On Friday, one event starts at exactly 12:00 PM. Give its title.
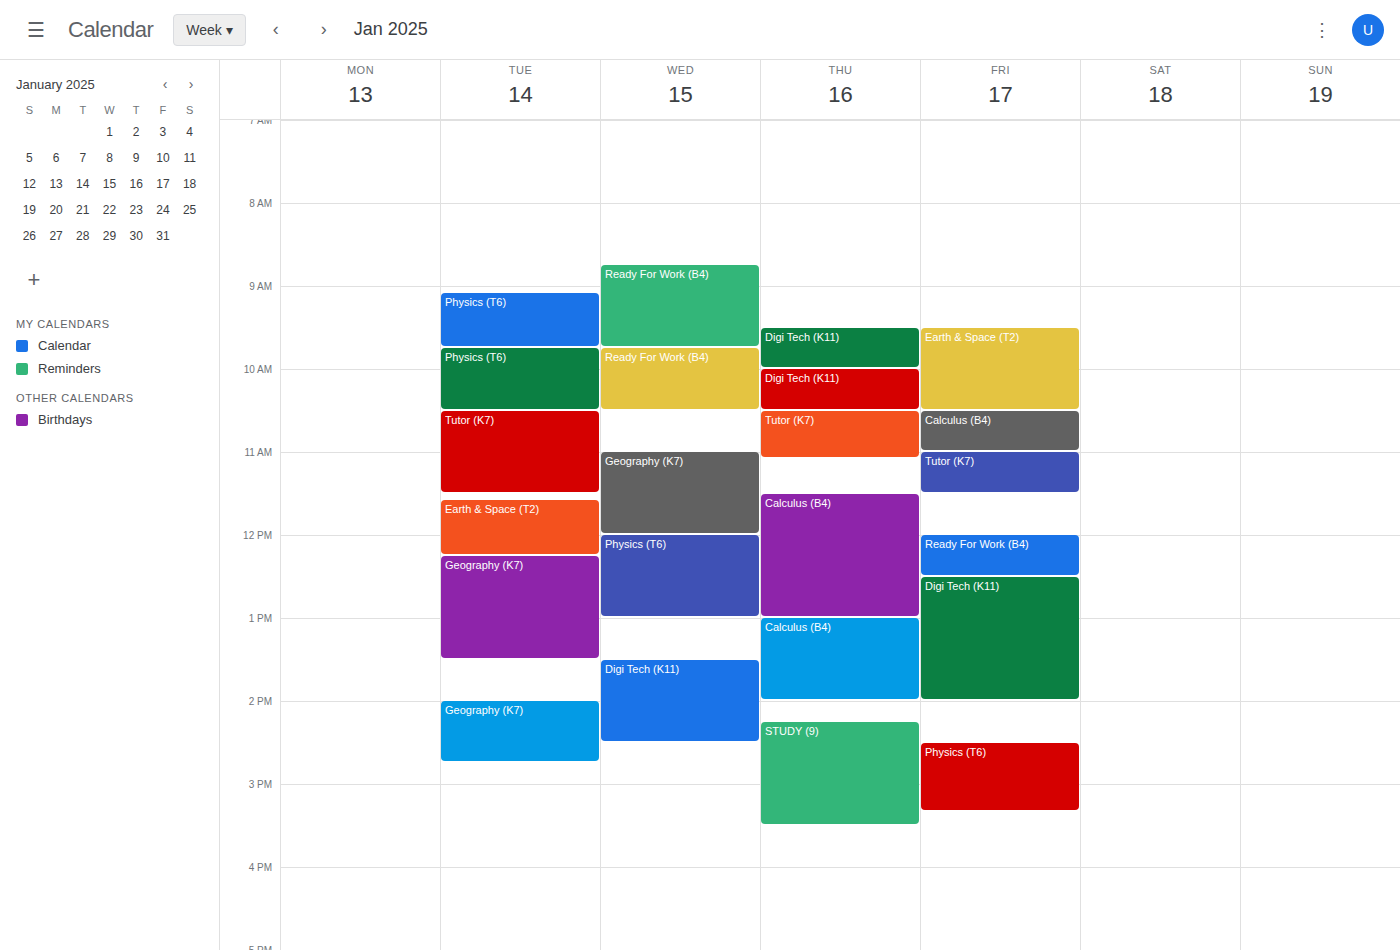
"Ready For Work (B4)"